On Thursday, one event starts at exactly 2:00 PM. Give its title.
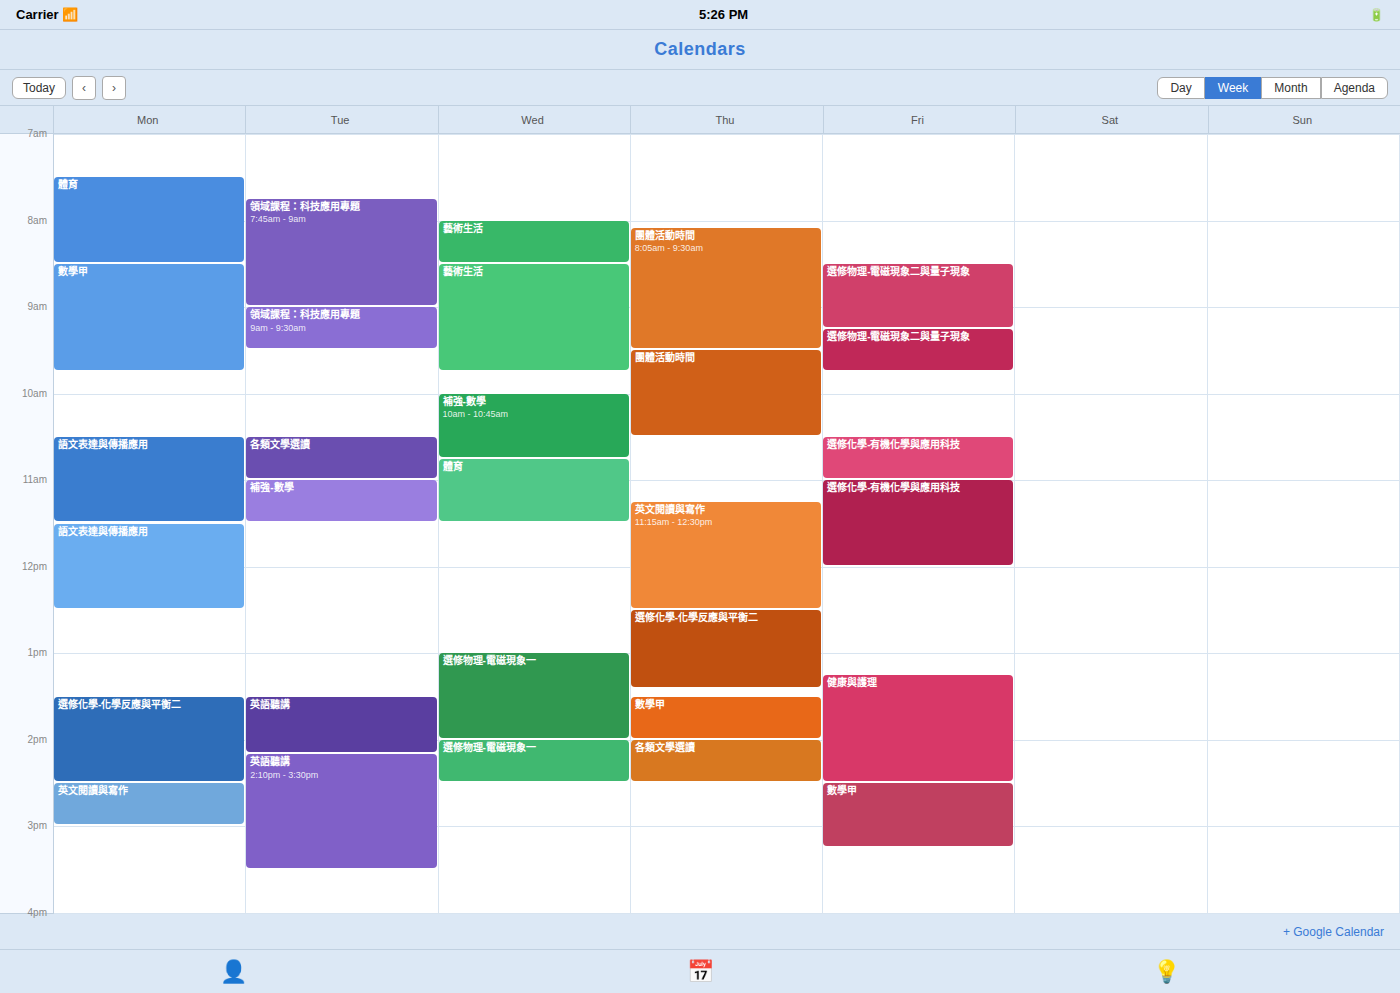
"各類文學選讀"